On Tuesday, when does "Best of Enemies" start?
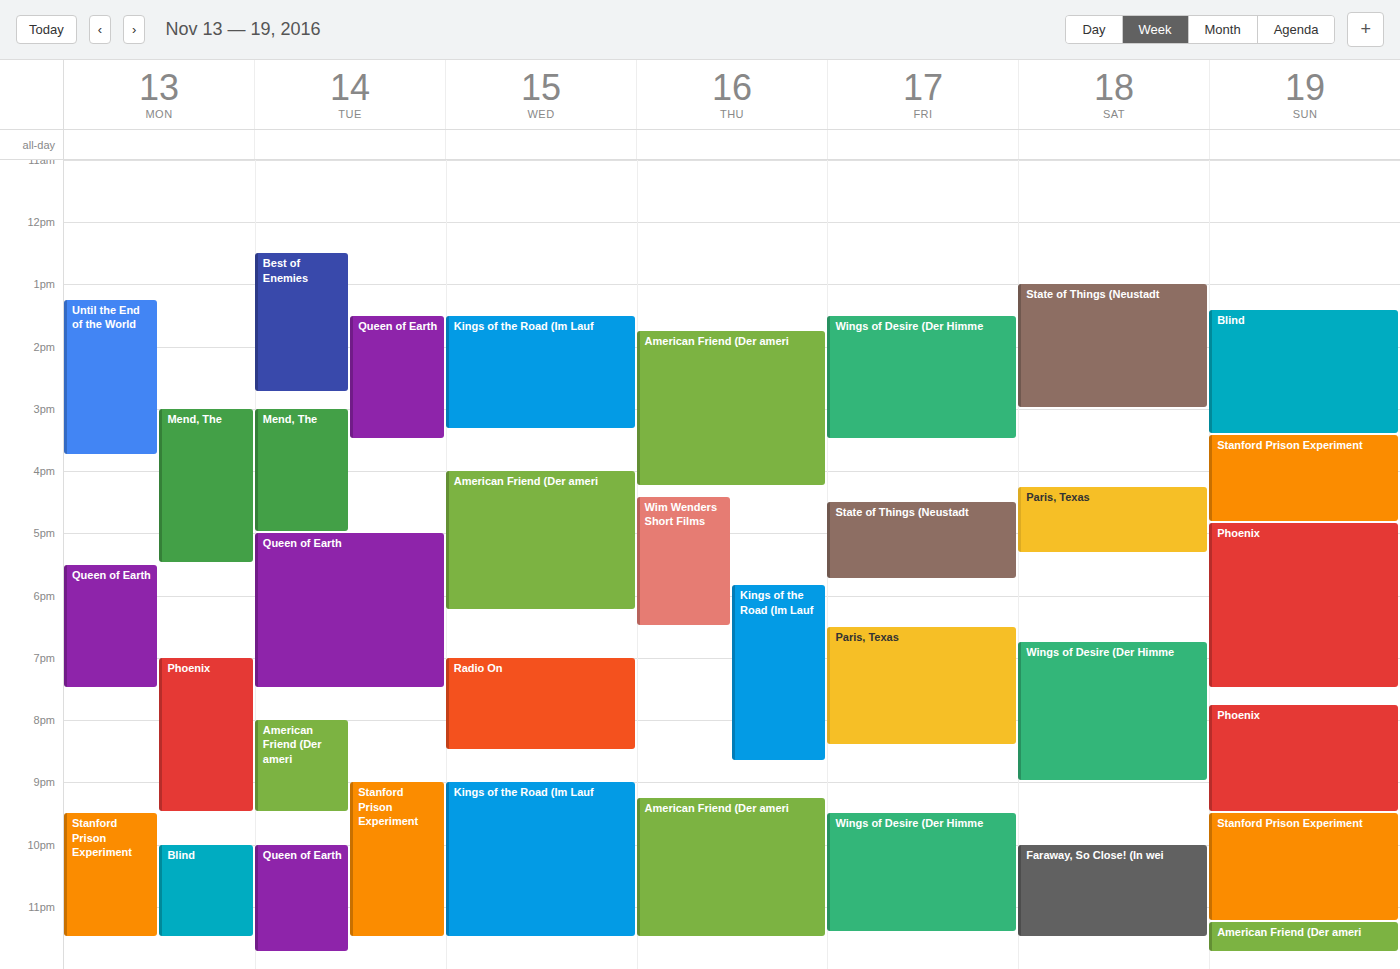
12:30 PM